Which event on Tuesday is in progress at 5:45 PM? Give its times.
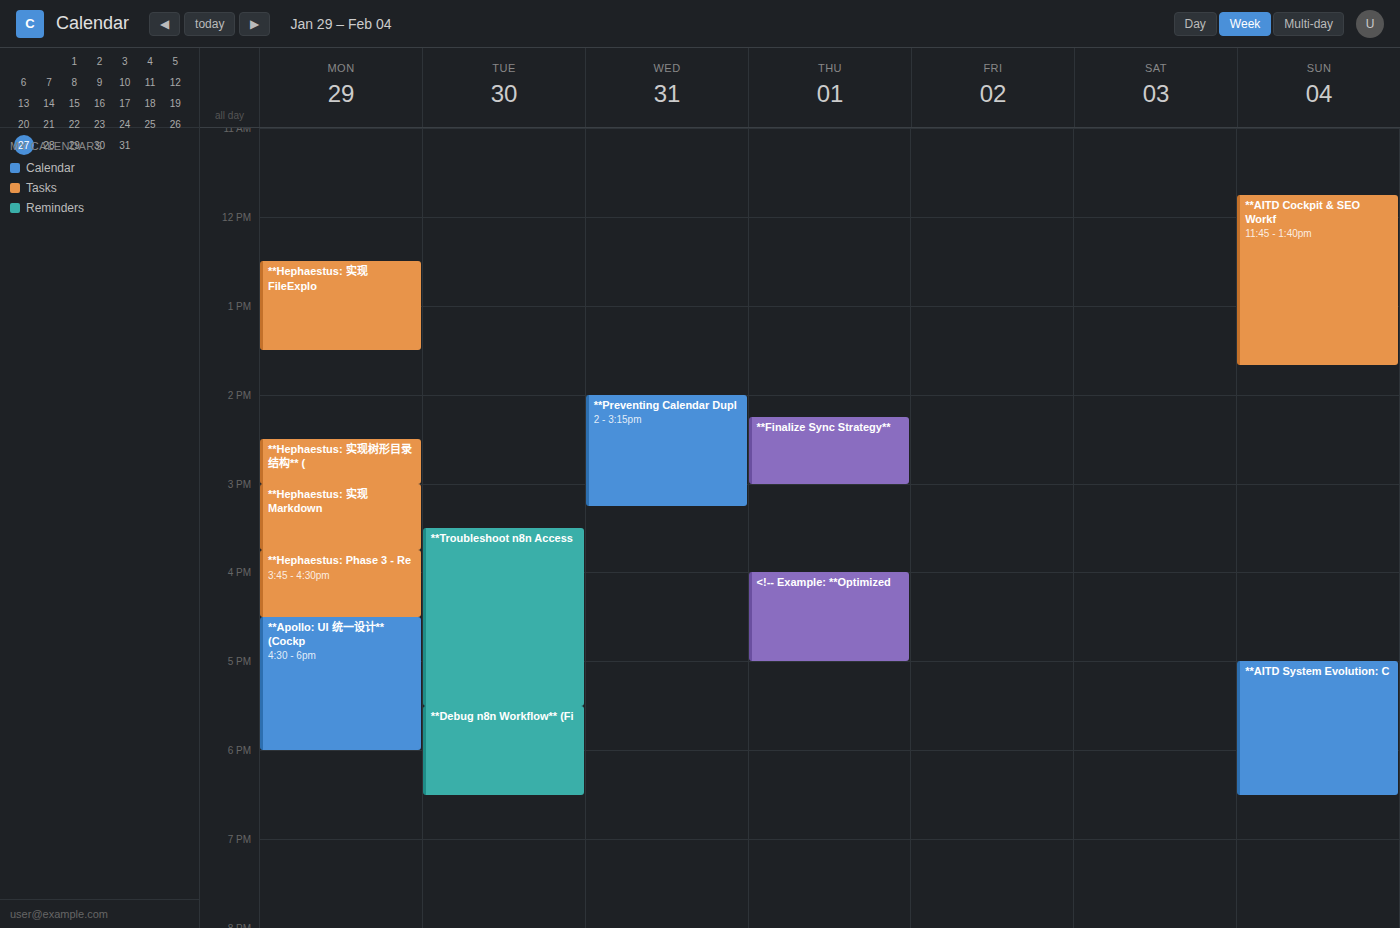
"**Debug n8n Workflow** (Fi", 5:30 PM to 6:30 PM